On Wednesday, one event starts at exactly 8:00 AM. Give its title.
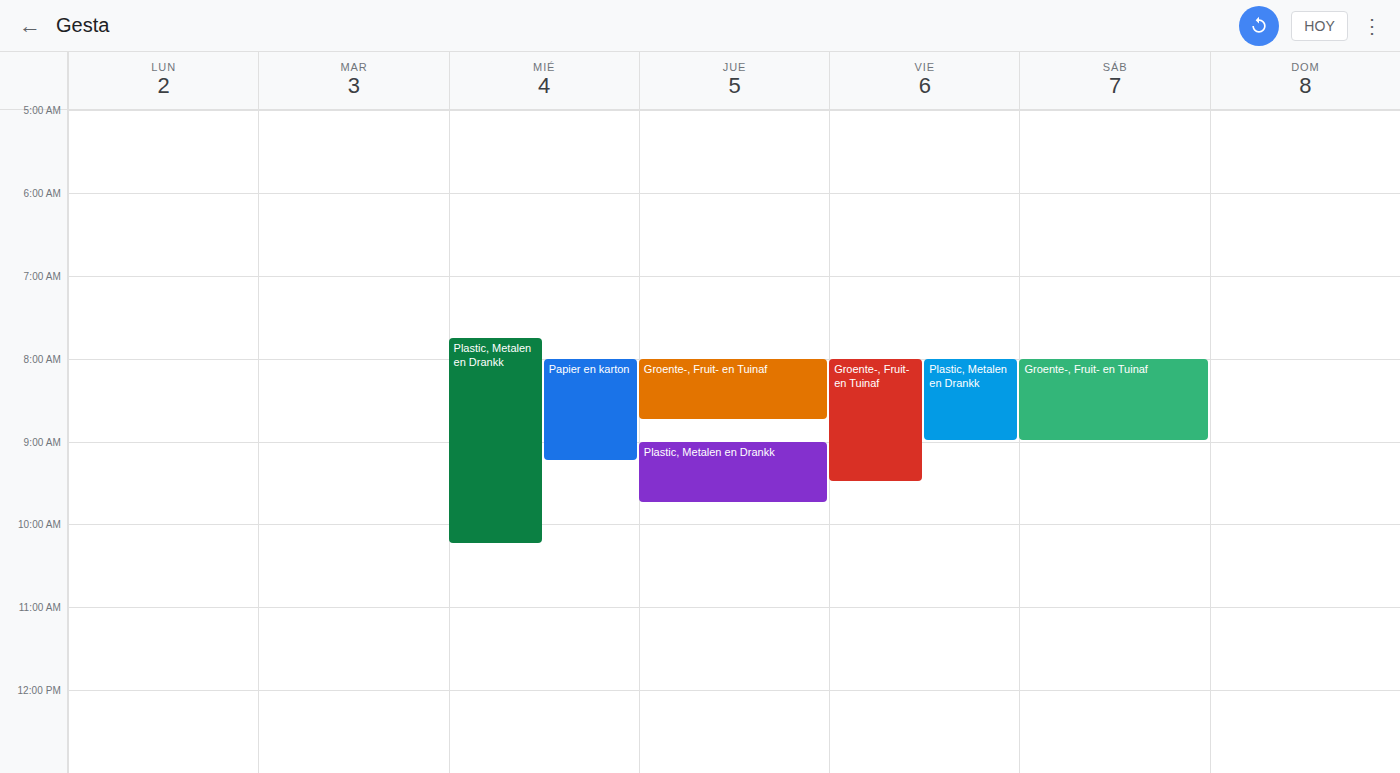
"Papier en karton"